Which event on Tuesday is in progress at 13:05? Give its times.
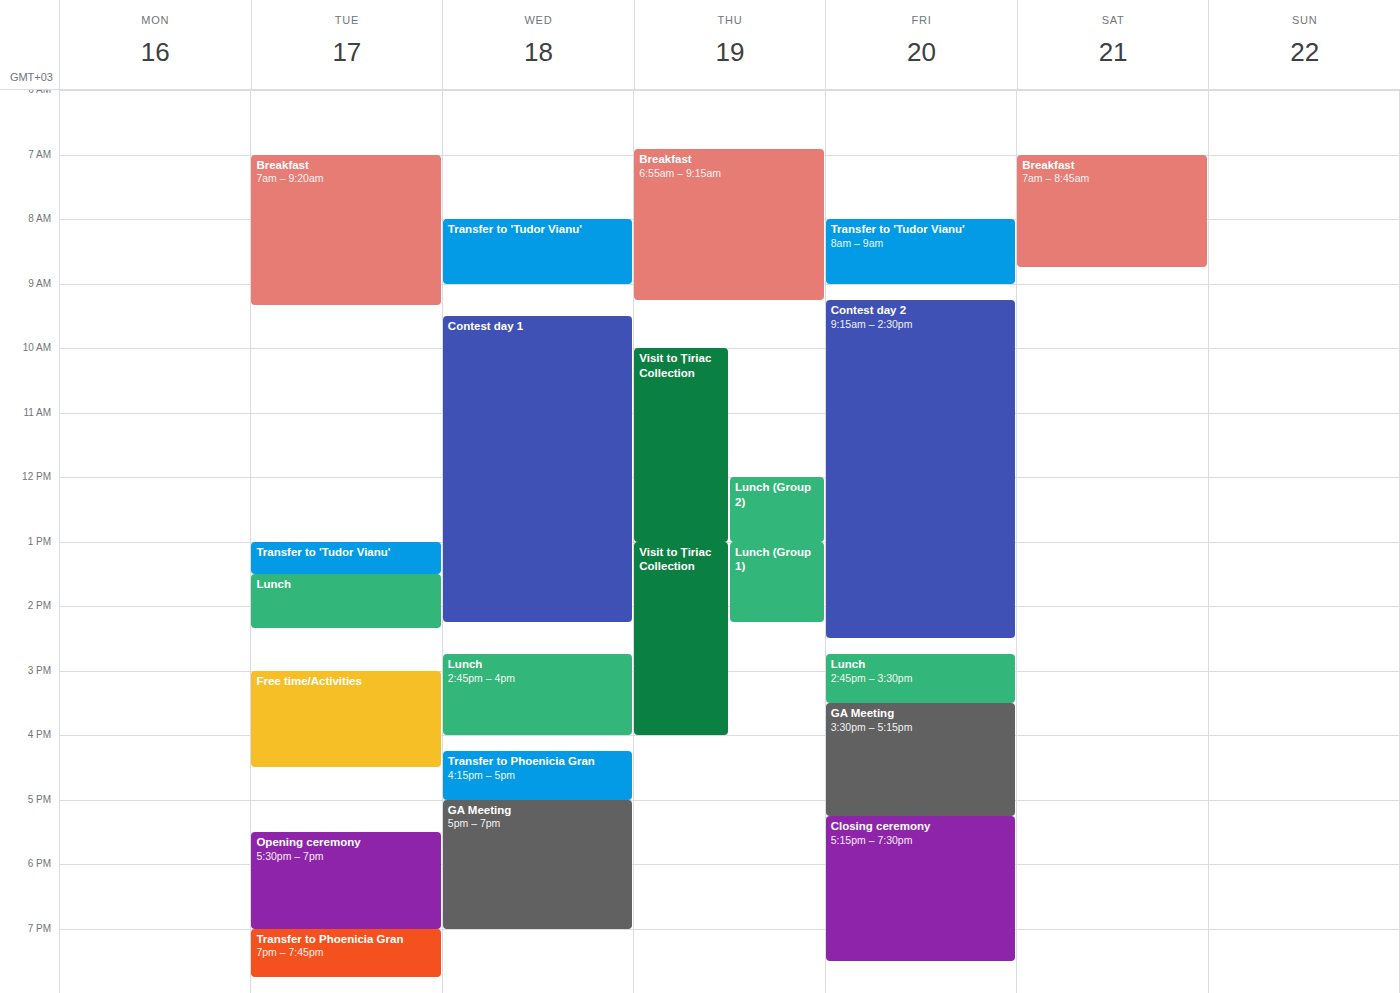
"Transfer to 'Tudor Vianu'", 13:00 to 13:30